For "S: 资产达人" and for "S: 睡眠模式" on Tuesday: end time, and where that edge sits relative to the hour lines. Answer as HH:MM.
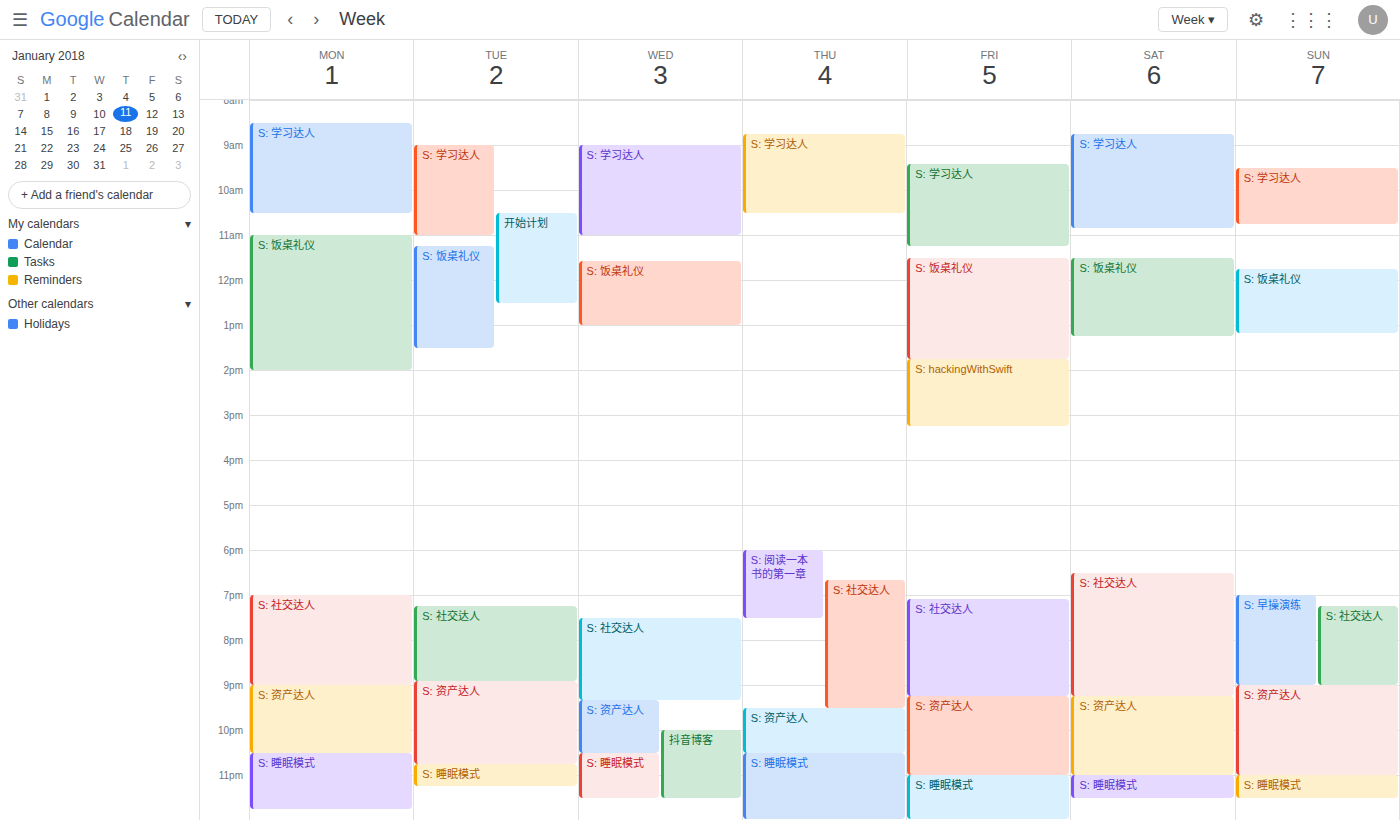
"S: 资产达人": 22:45, neither: three quarters of the way from the 22:00 line to the 23:00 line. "S: 睡眠模式": 23:15, neither: a quarter of the way from the 23:00 line to the 24:00 line.